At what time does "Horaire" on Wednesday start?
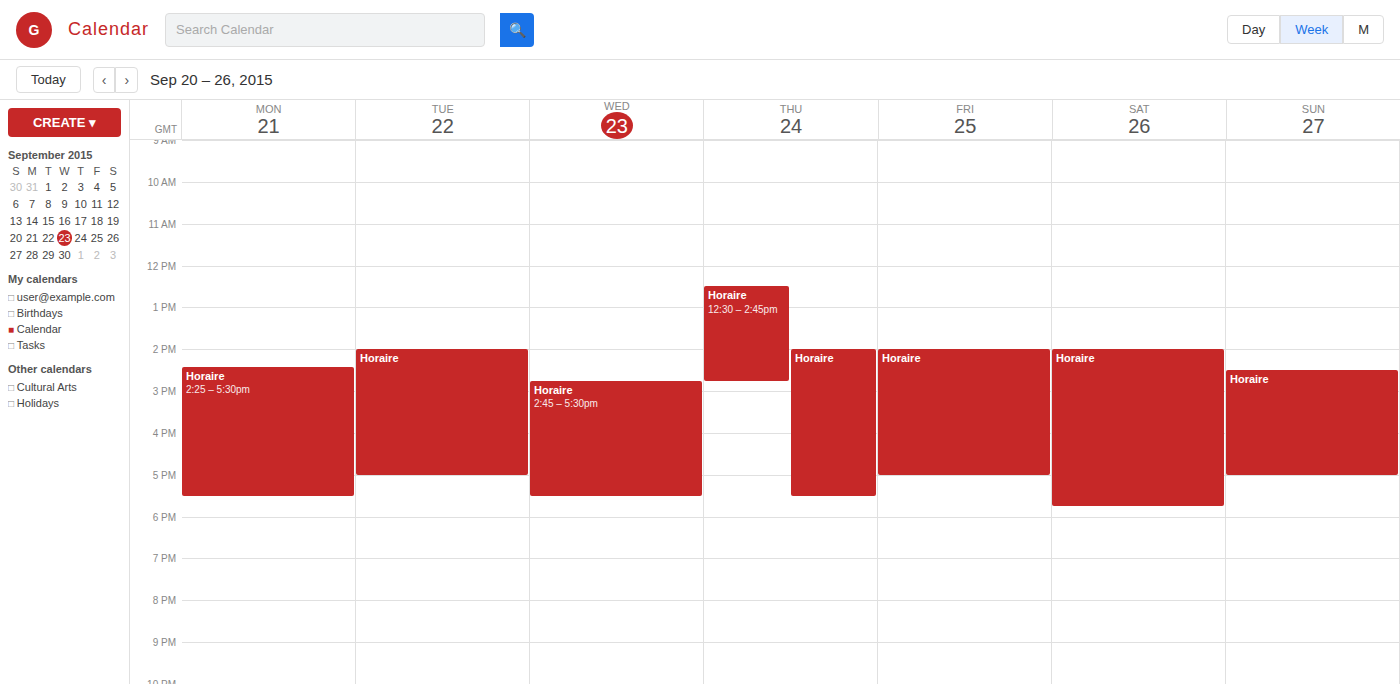
2:45 PM